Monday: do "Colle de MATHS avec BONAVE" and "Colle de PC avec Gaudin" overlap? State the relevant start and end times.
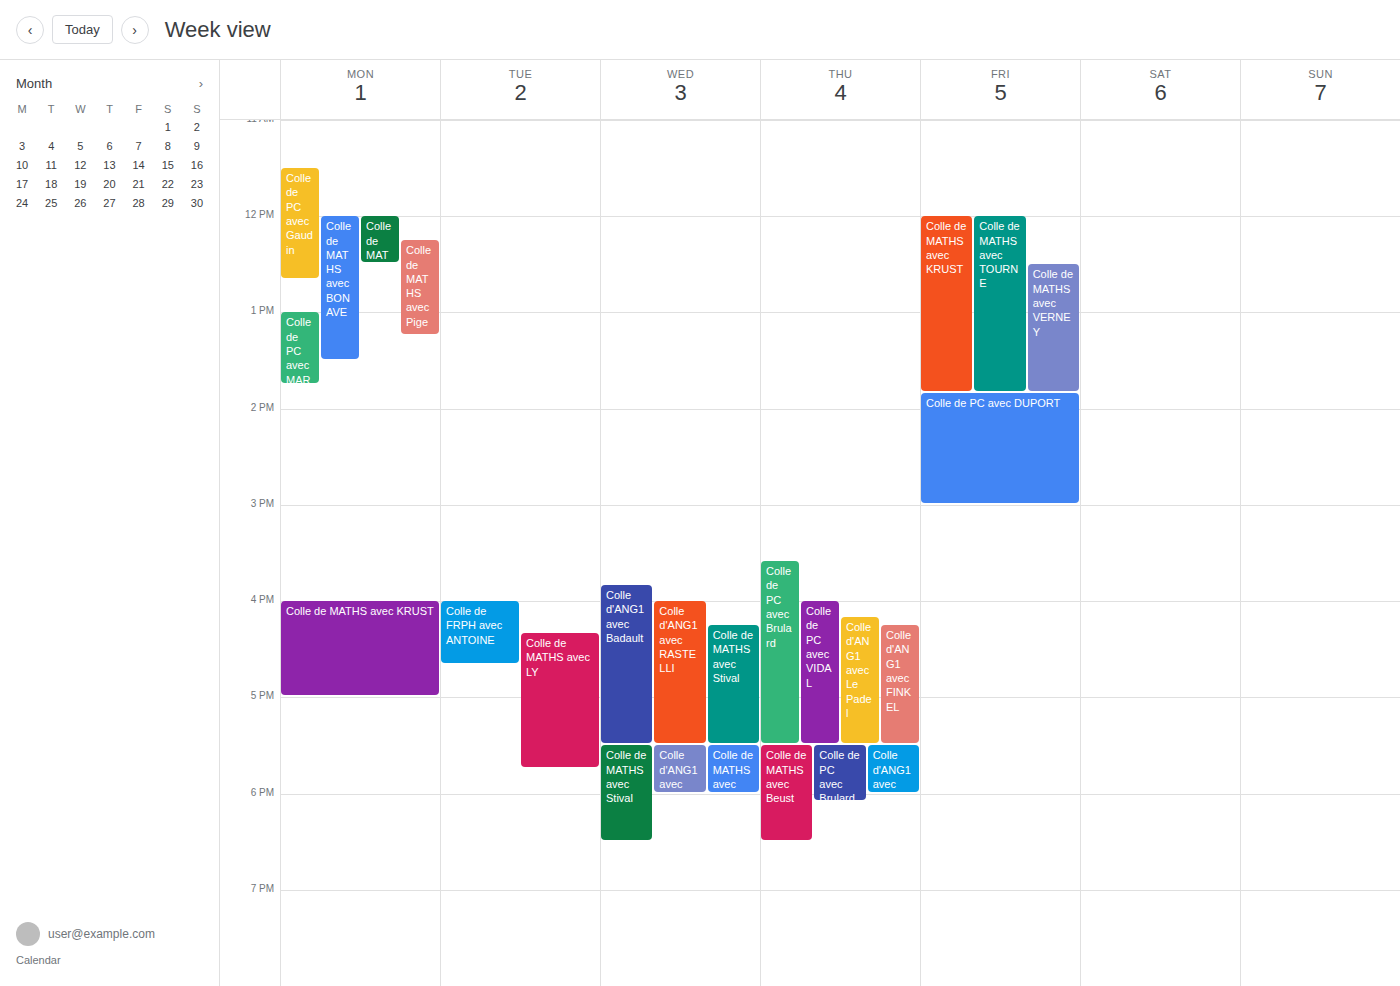
"Colle de MATHS avec BONAVE" starts at 12:00, before "Colle de PC avec Gaudin" ends at 12:40 -- they overlap.